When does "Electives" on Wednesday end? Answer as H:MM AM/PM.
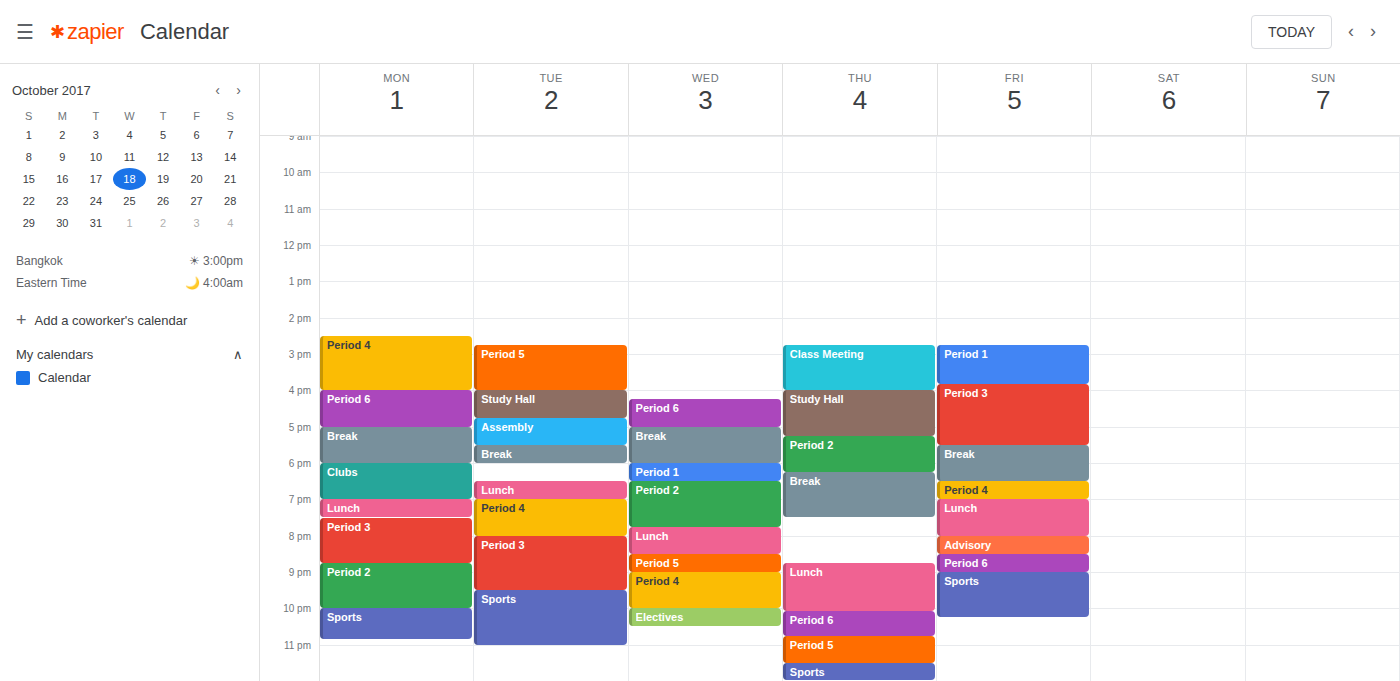
10:30 PM